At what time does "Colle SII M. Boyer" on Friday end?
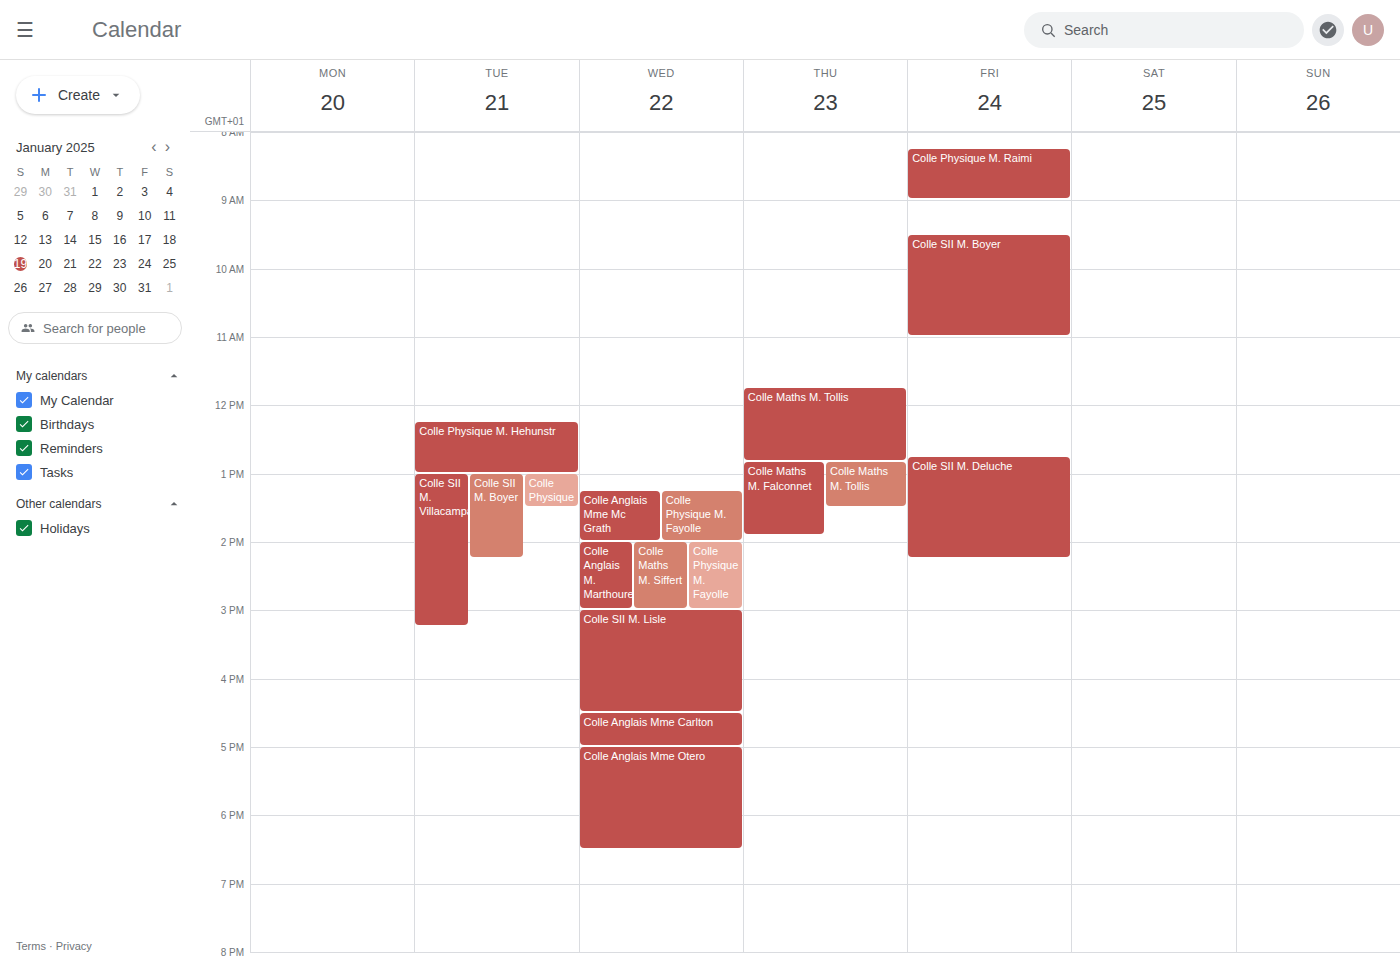
11:00 AM